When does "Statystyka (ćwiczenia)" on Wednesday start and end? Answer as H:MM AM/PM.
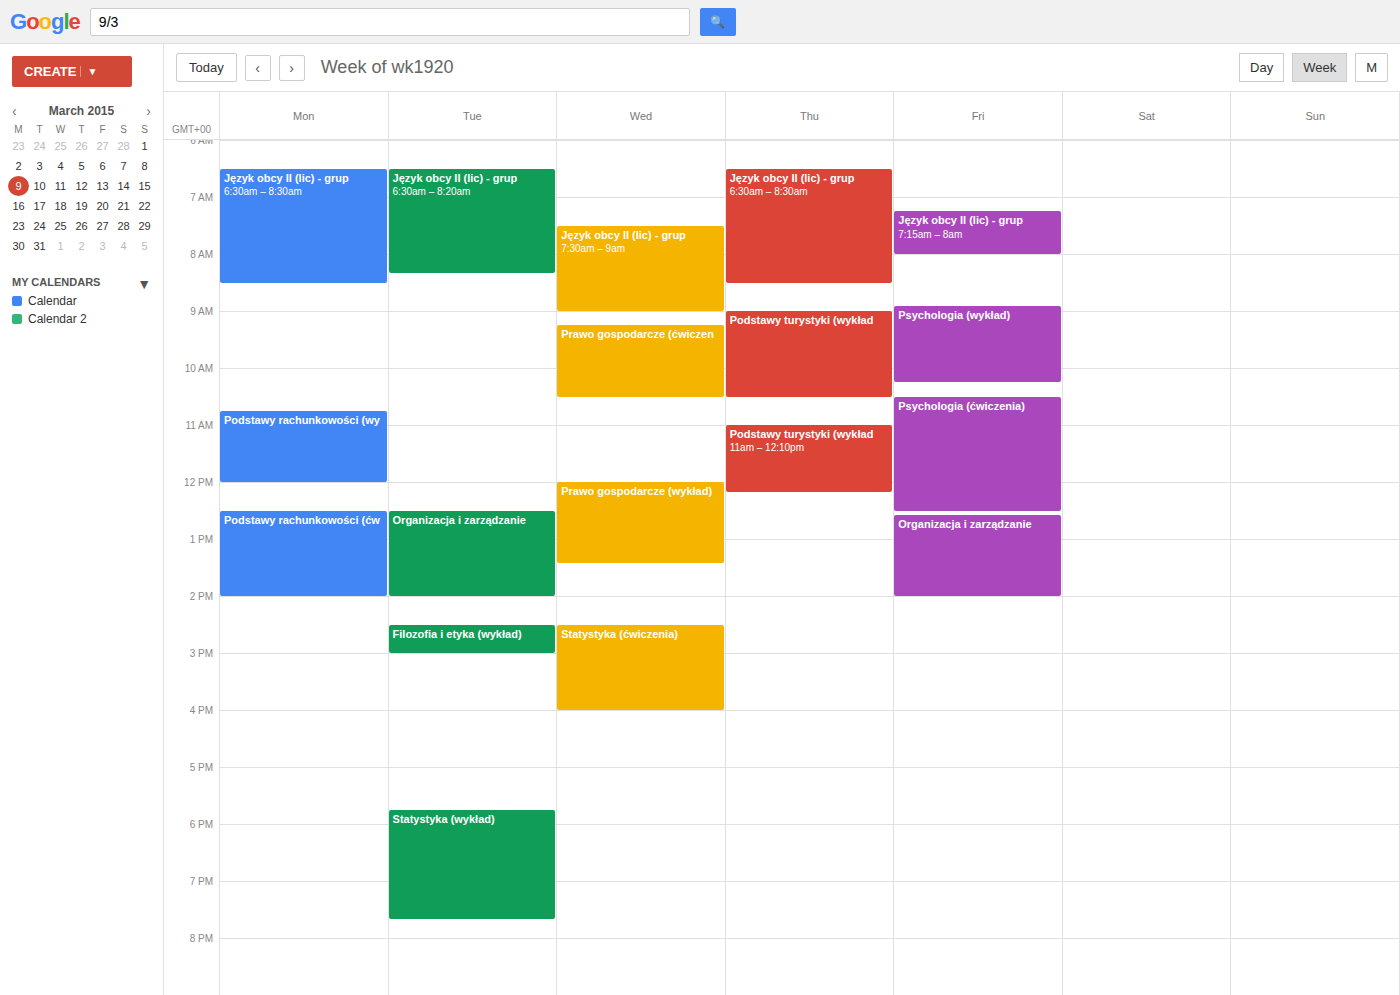
2:30 PM to 4:00 PM